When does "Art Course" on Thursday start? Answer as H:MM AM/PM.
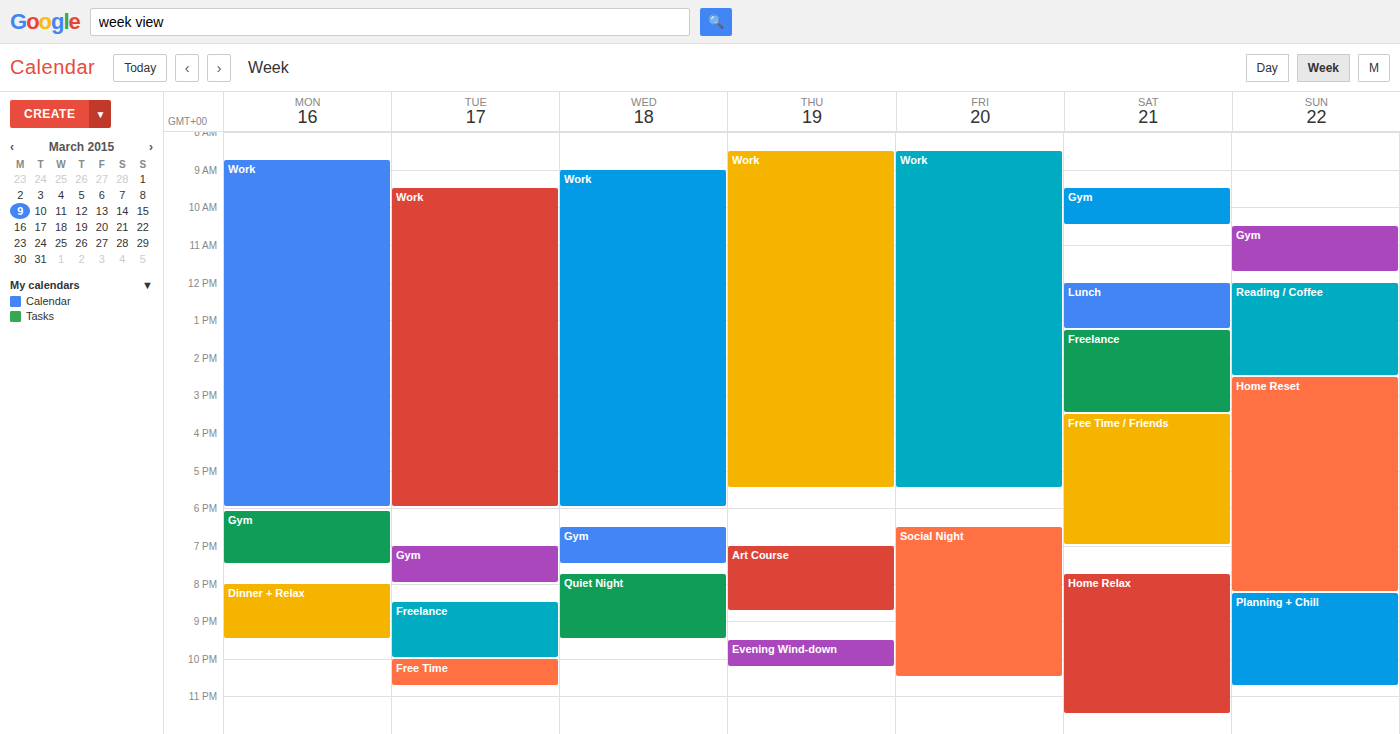
7:00 PM